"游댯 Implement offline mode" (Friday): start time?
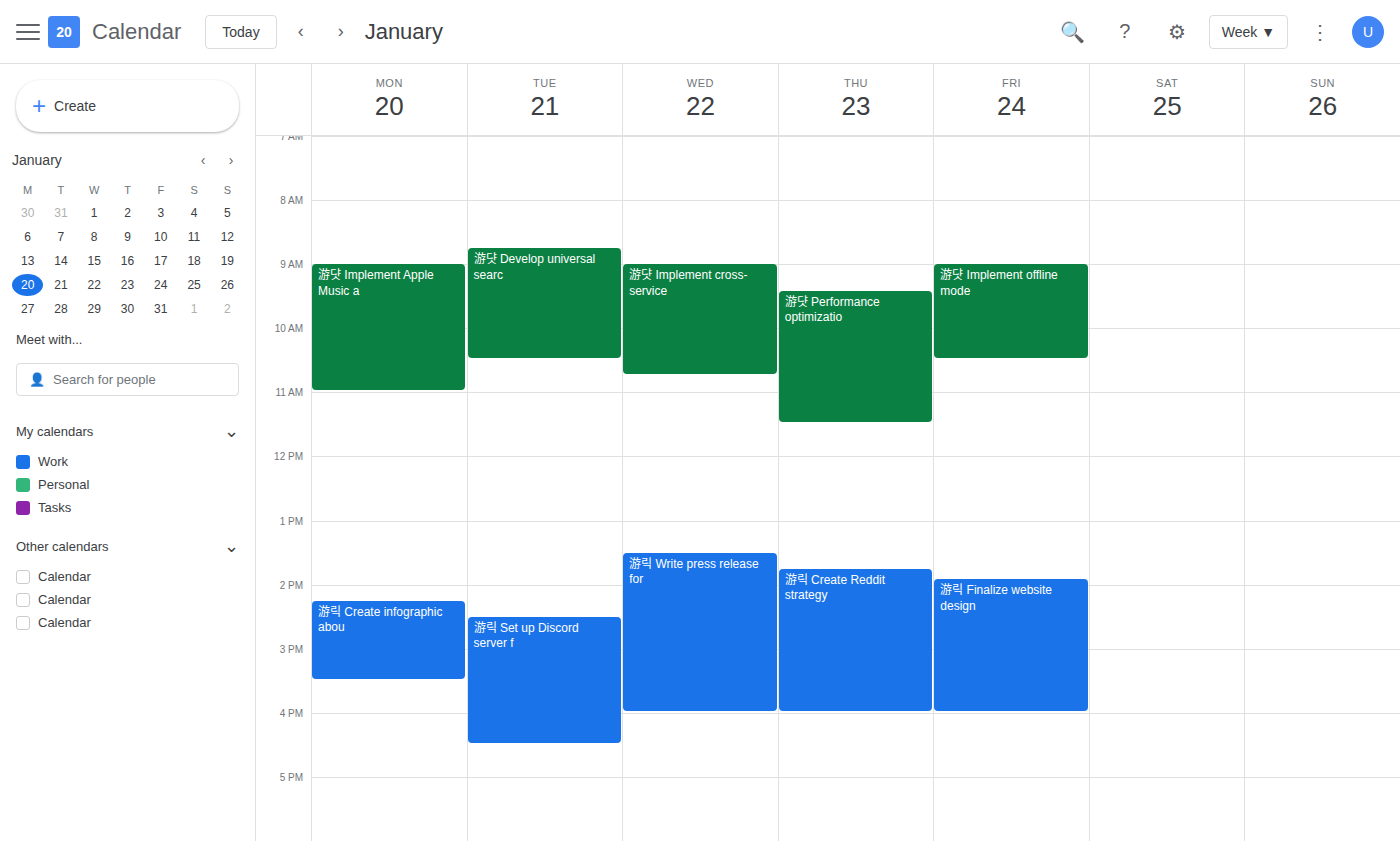
9:00 AM